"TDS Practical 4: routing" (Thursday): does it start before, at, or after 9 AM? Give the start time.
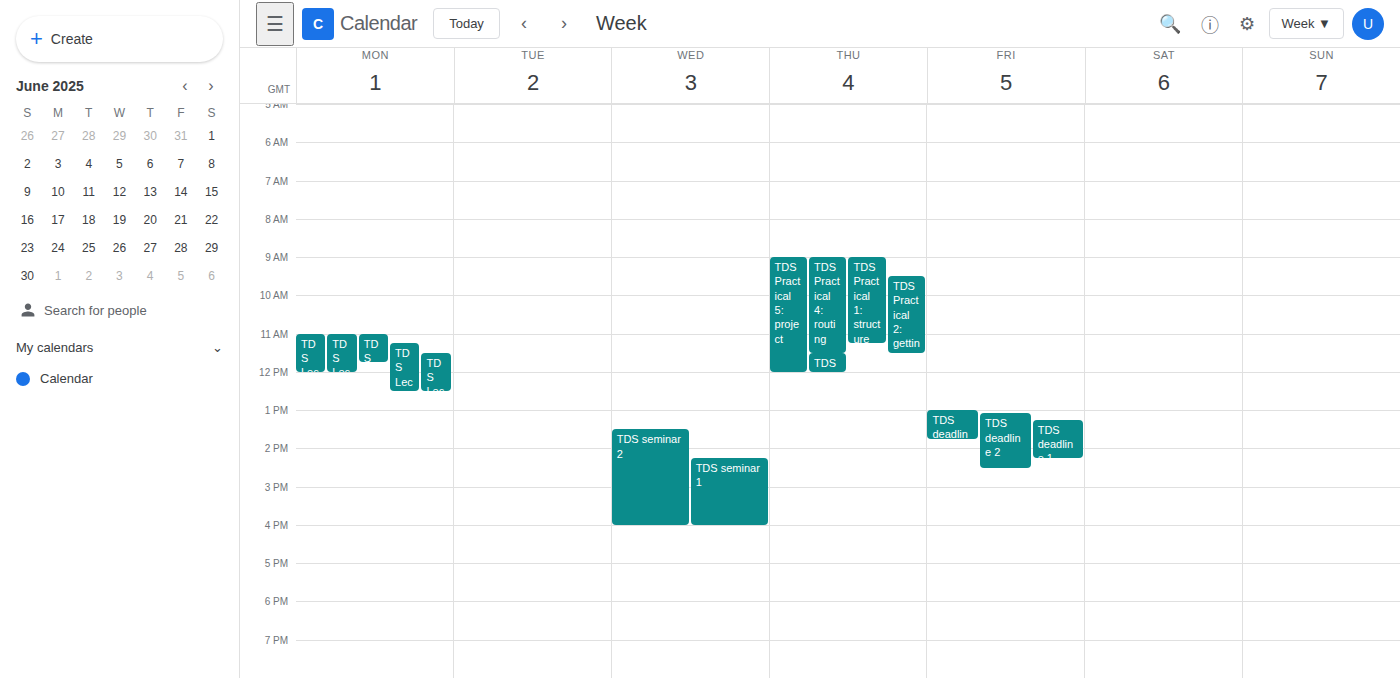
9:00 AM -- exactly at 9 AM, on the 9 AM line.